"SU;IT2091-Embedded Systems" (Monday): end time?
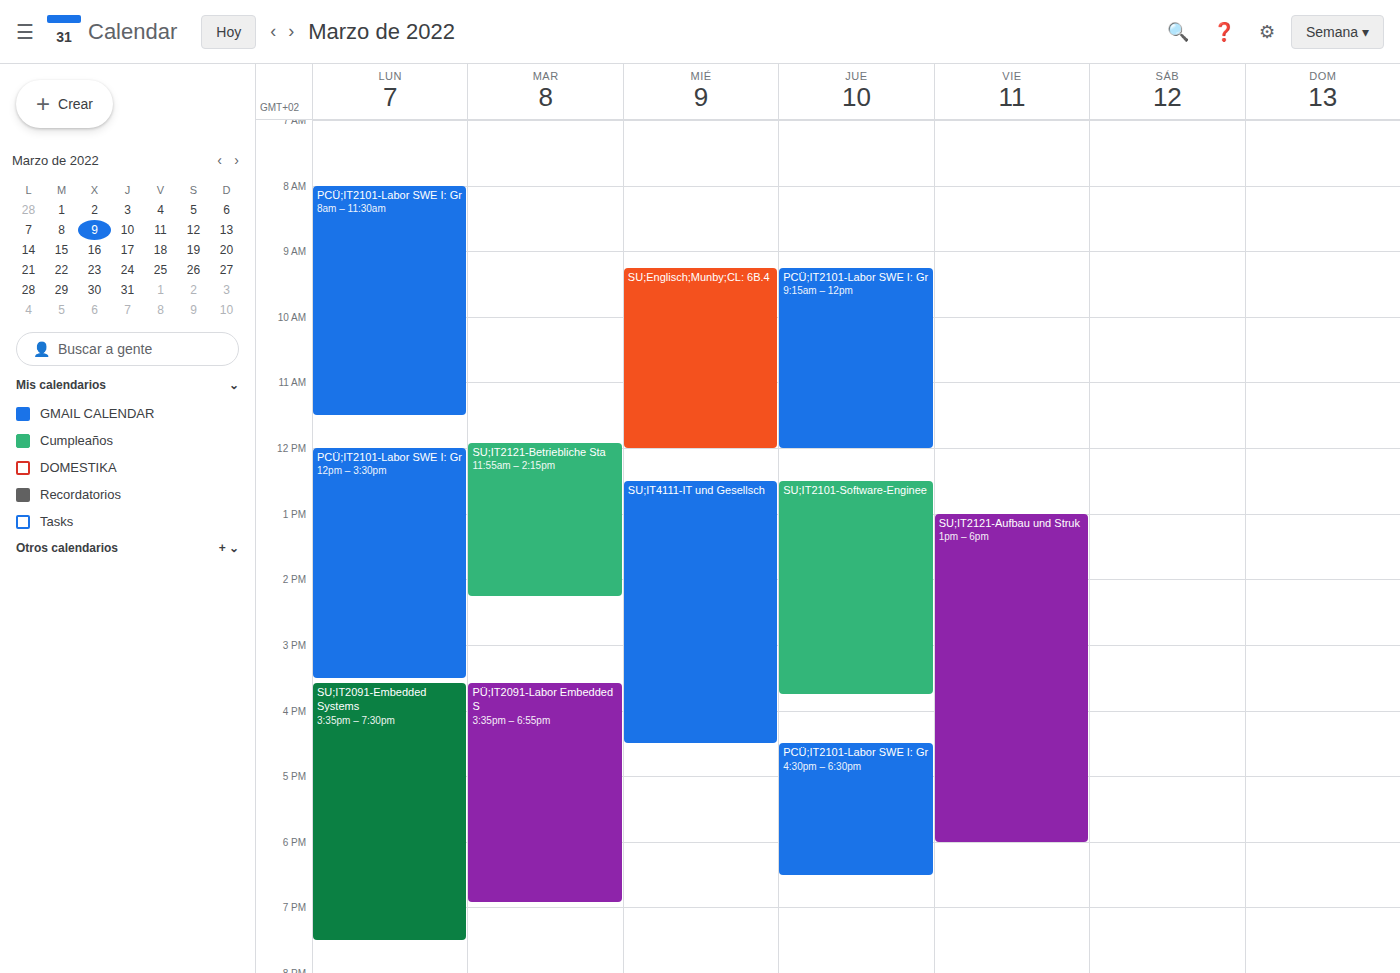
7:30 PM